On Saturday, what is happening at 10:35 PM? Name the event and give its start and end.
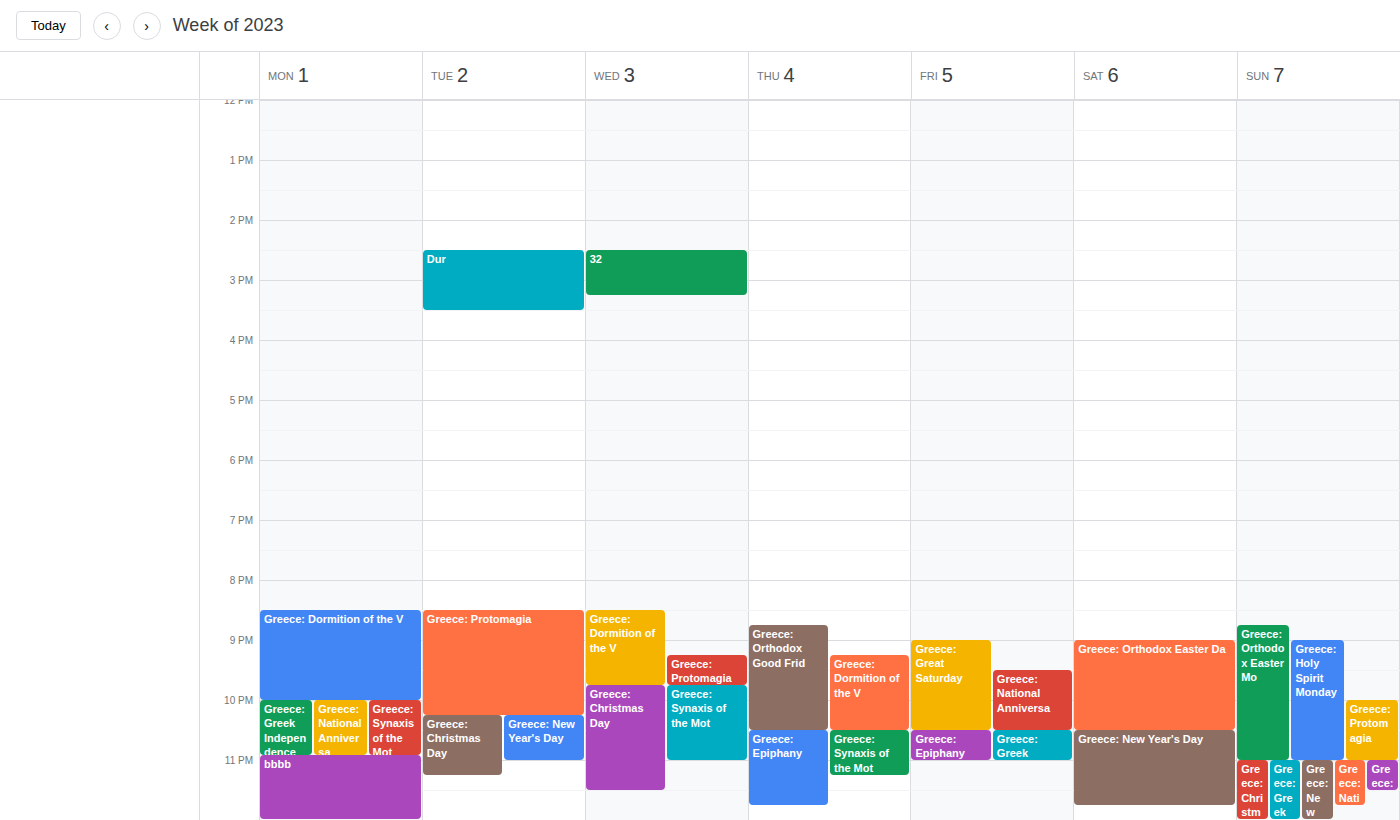
"Greece: New Year's Day", 10:30 PM to 11:45 PM